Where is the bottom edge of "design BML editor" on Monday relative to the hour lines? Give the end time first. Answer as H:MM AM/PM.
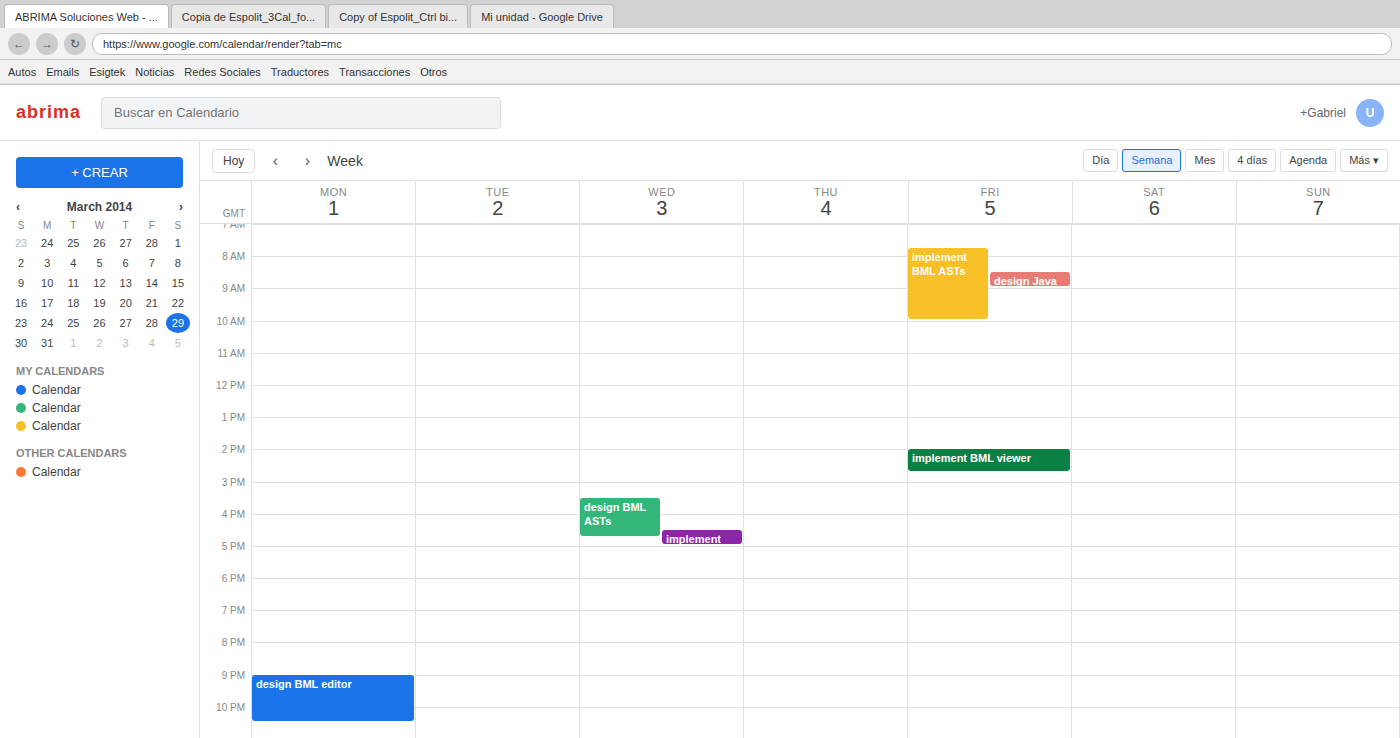
10:30 PM -- halfway between the 10 PM and 11 PM lines.